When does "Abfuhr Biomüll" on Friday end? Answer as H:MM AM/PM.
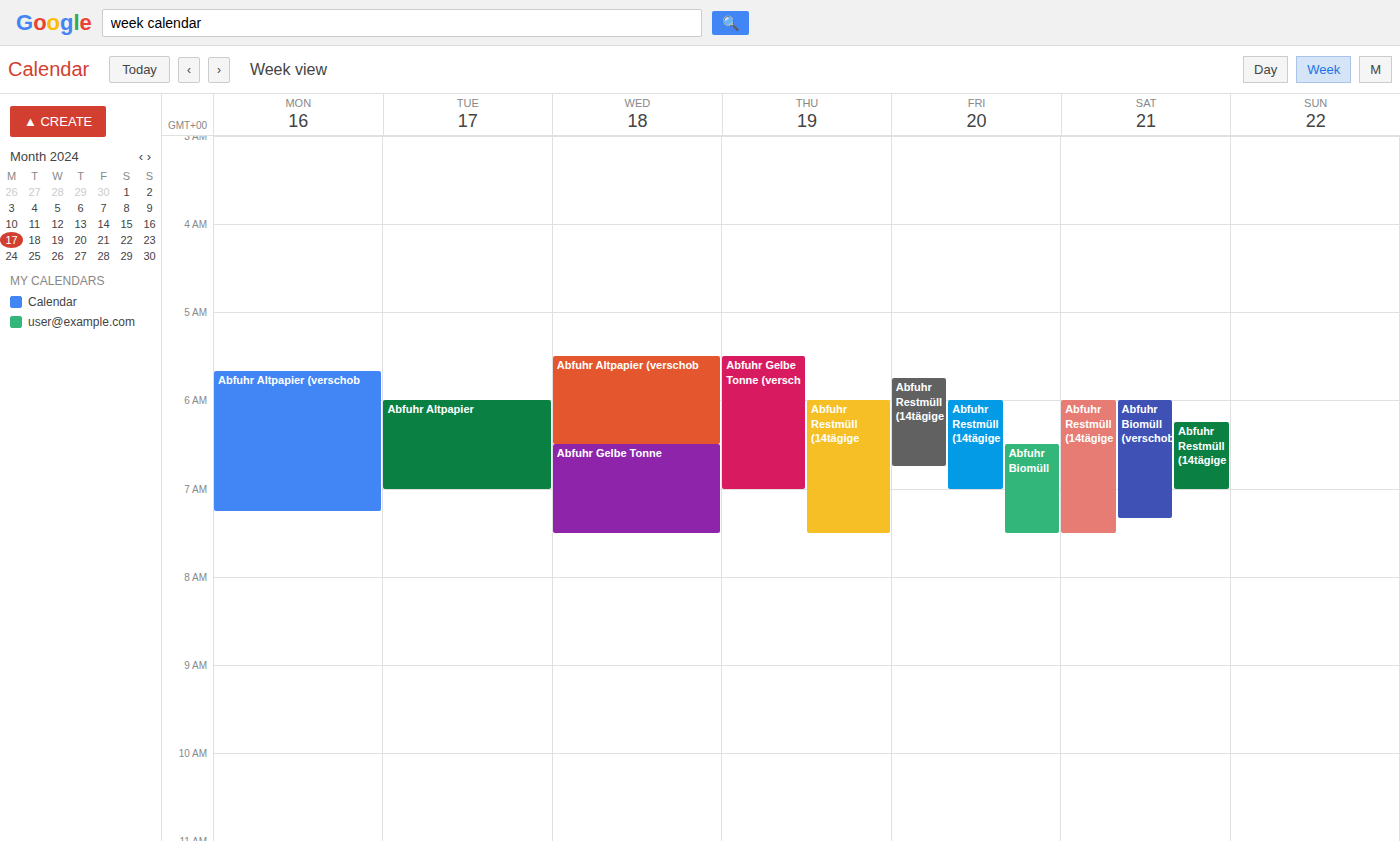
7:30 AM